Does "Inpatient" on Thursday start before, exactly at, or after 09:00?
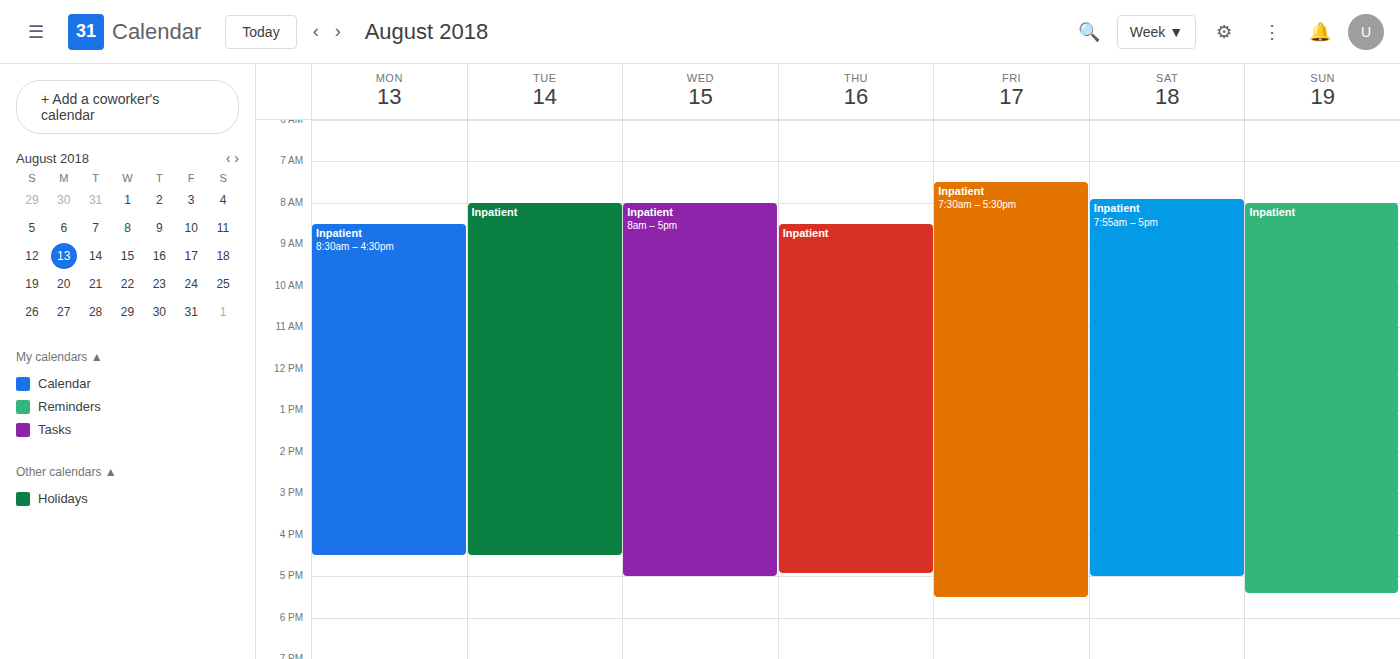
08:30 -- before 09:00, 30 minutes above the 09:00 line.